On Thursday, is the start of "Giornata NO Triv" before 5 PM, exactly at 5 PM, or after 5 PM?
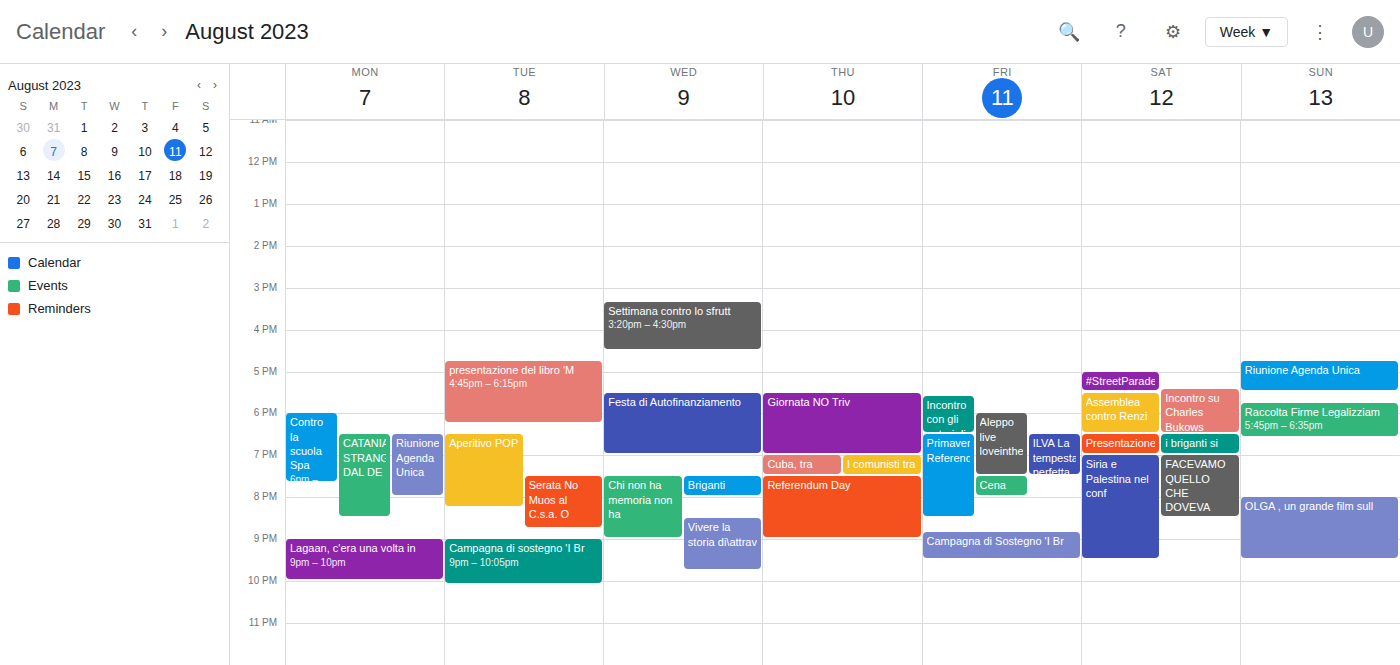
5:30 PM -- after 5 PM, 30 minutes below the 5 PM line.